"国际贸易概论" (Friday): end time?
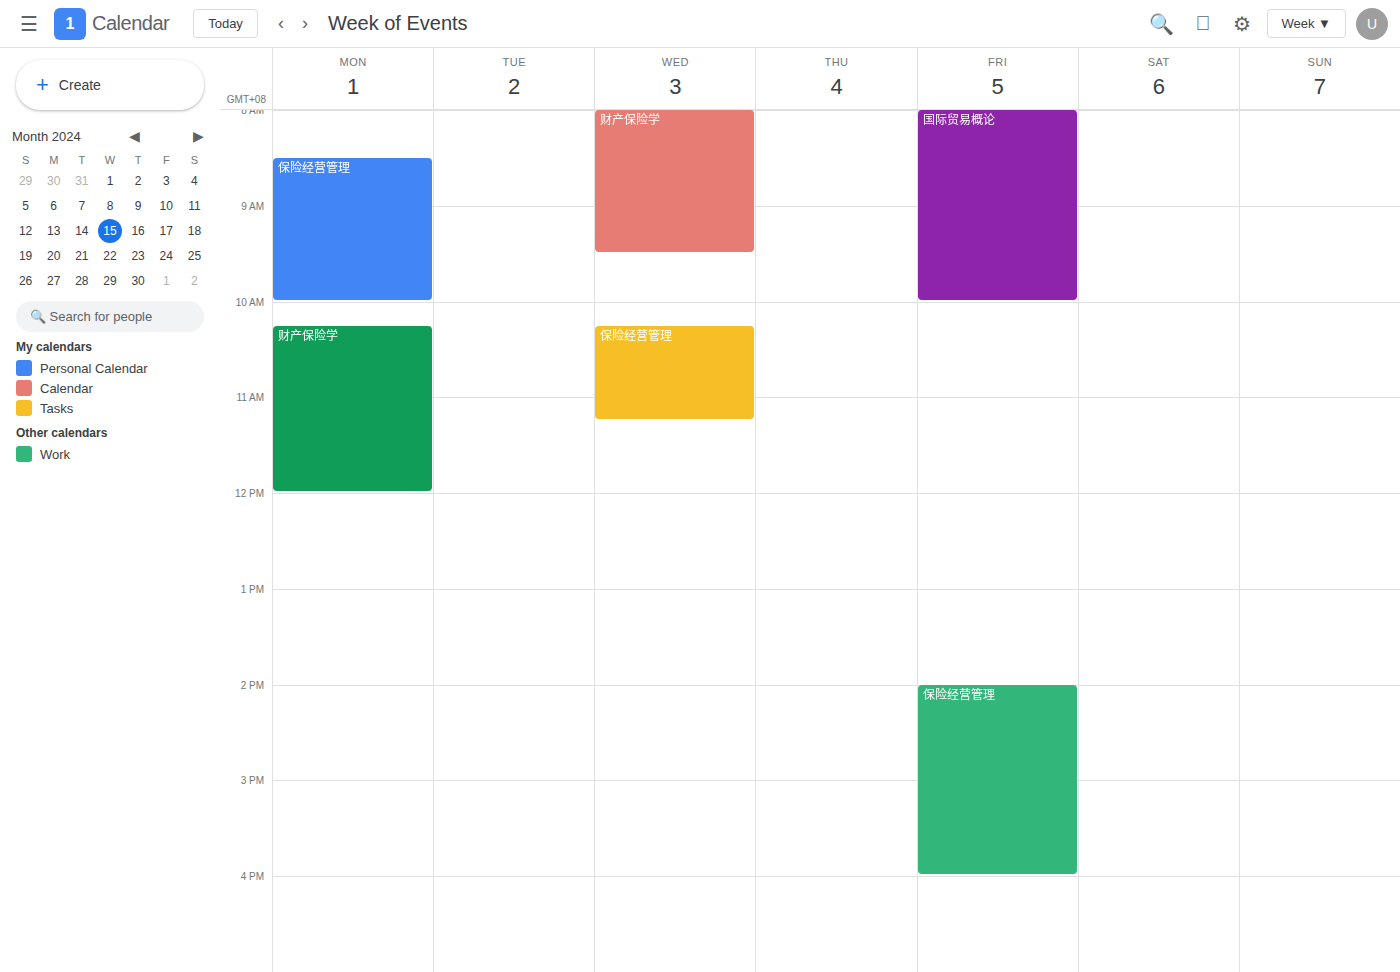
10:00 AM